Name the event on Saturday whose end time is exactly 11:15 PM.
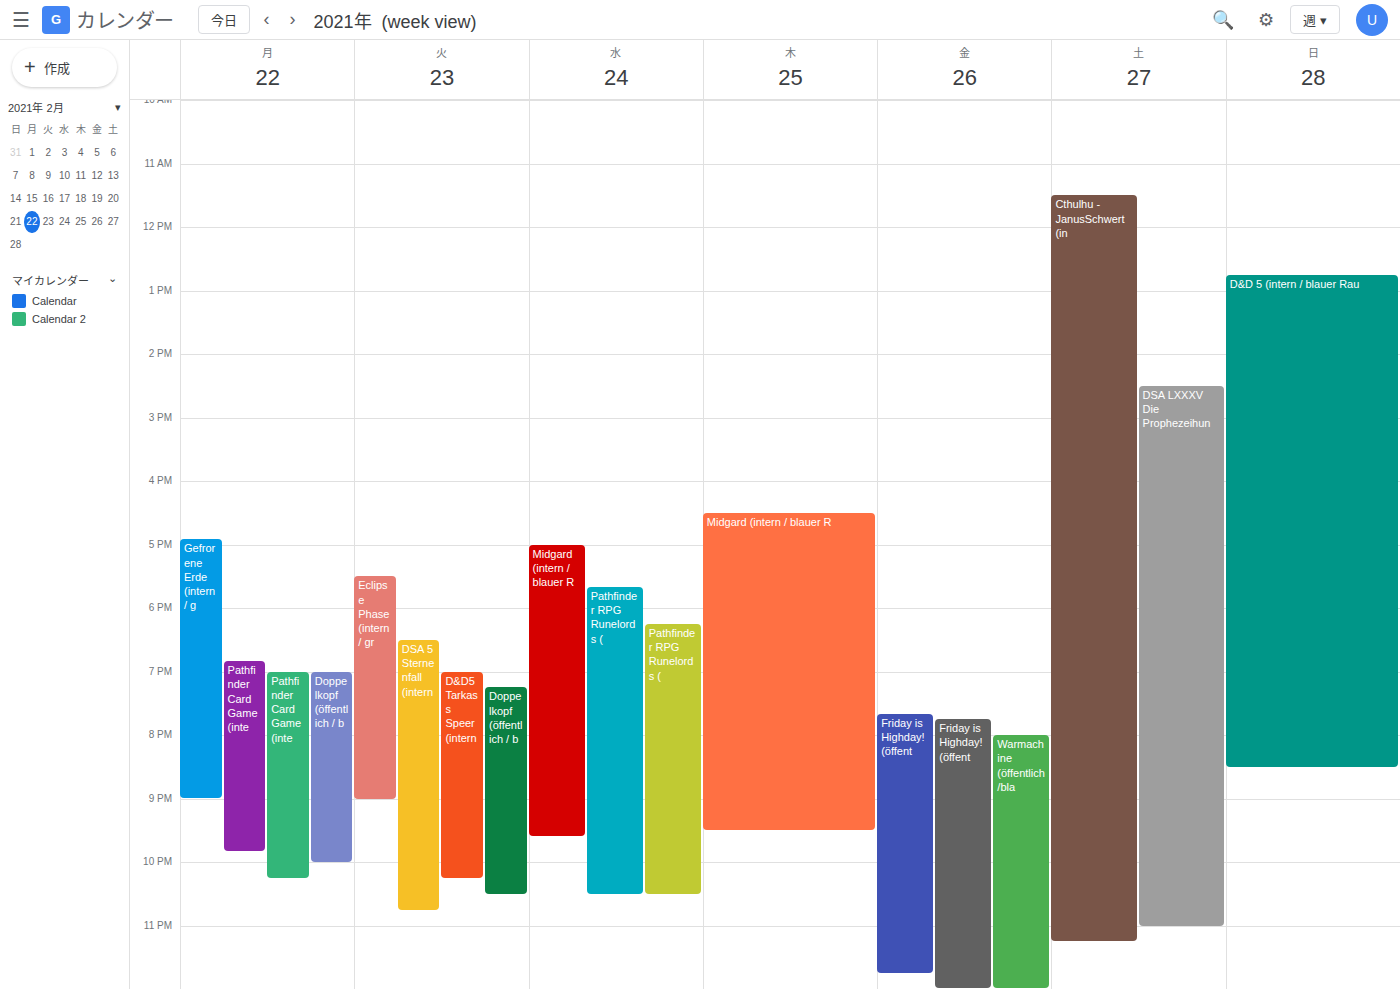
"Cthulhu - JanusSchwert (in"